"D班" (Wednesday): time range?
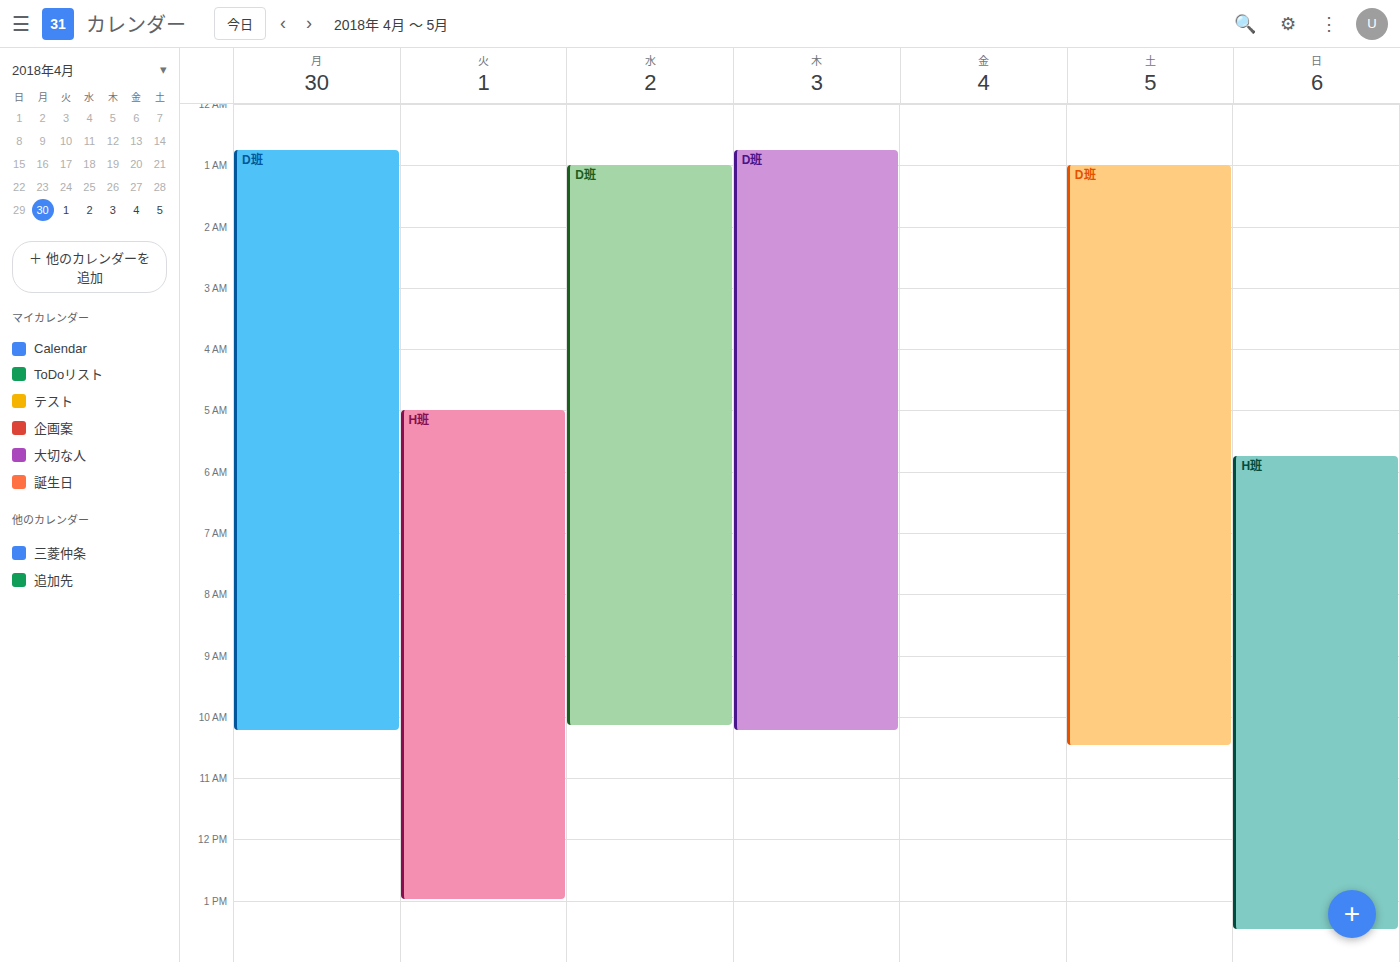
1:00 AM to 10:10 AM